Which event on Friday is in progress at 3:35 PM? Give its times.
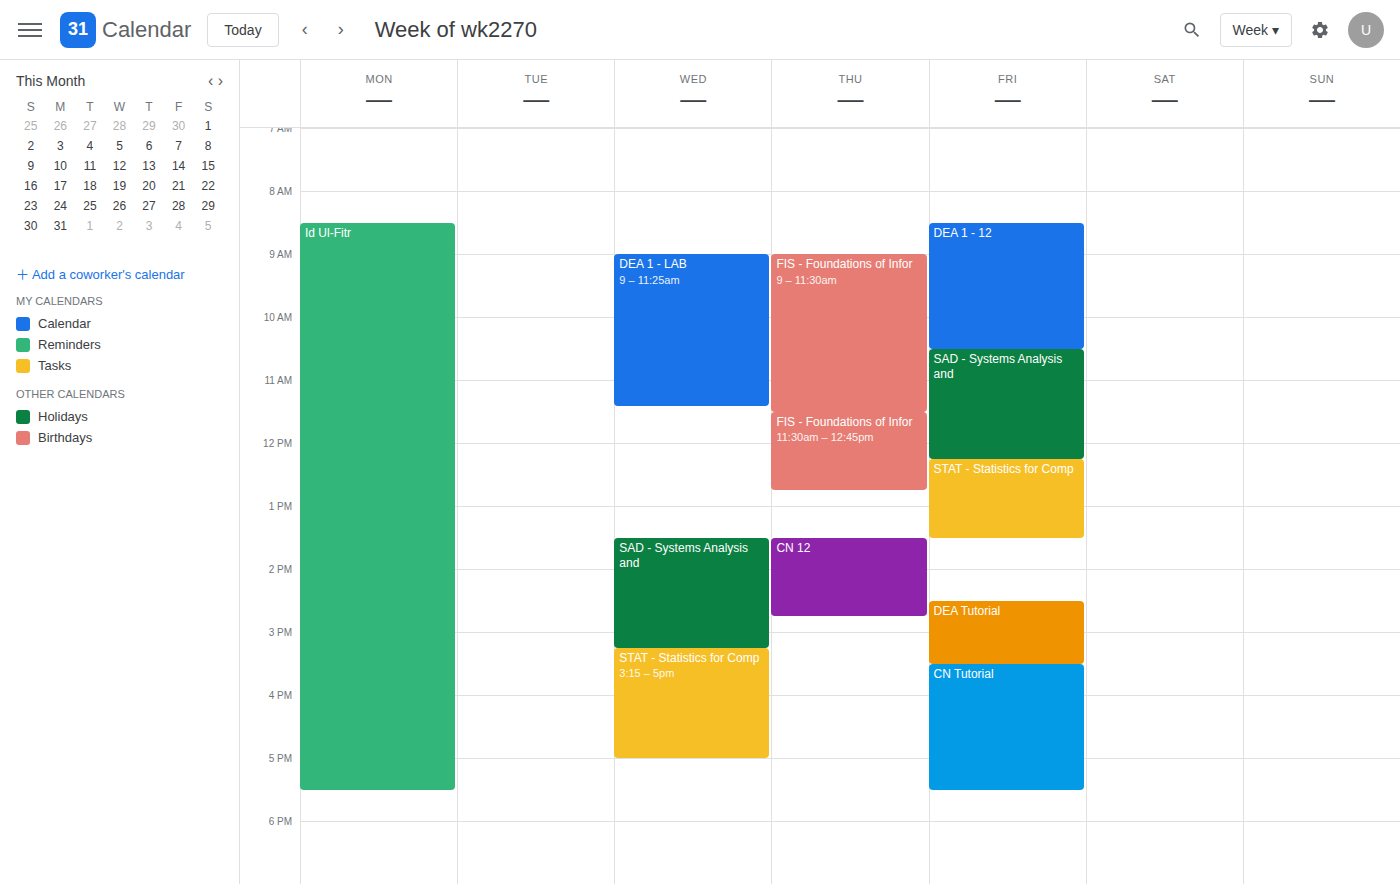
"CN Tutorial", 3:30 PM to 5:30 PM